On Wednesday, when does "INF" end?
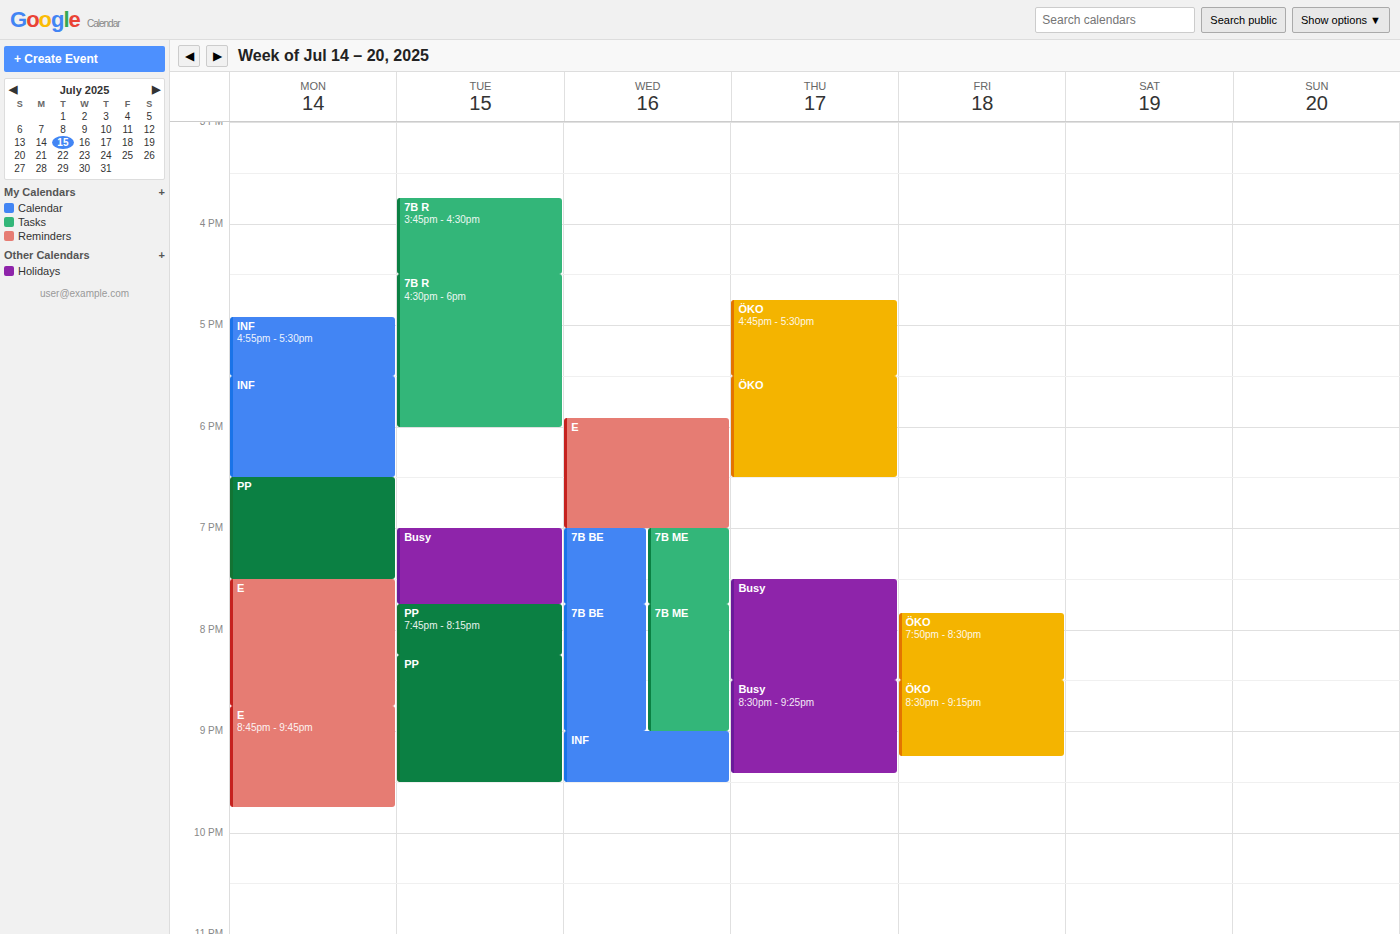
9:30 PM